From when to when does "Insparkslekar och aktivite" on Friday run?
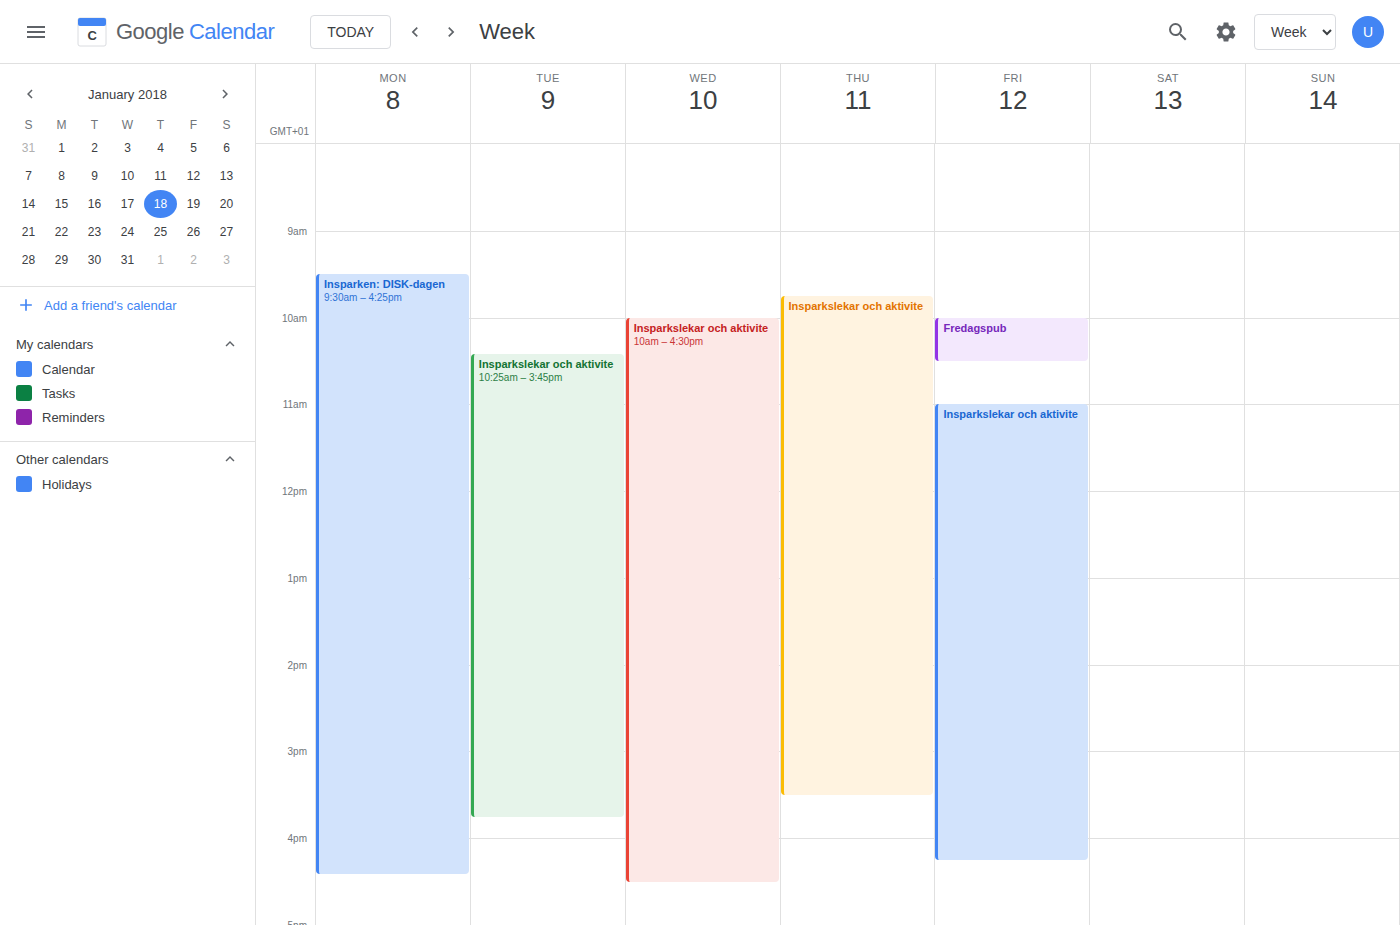
11:00 AM to 4:15 PM